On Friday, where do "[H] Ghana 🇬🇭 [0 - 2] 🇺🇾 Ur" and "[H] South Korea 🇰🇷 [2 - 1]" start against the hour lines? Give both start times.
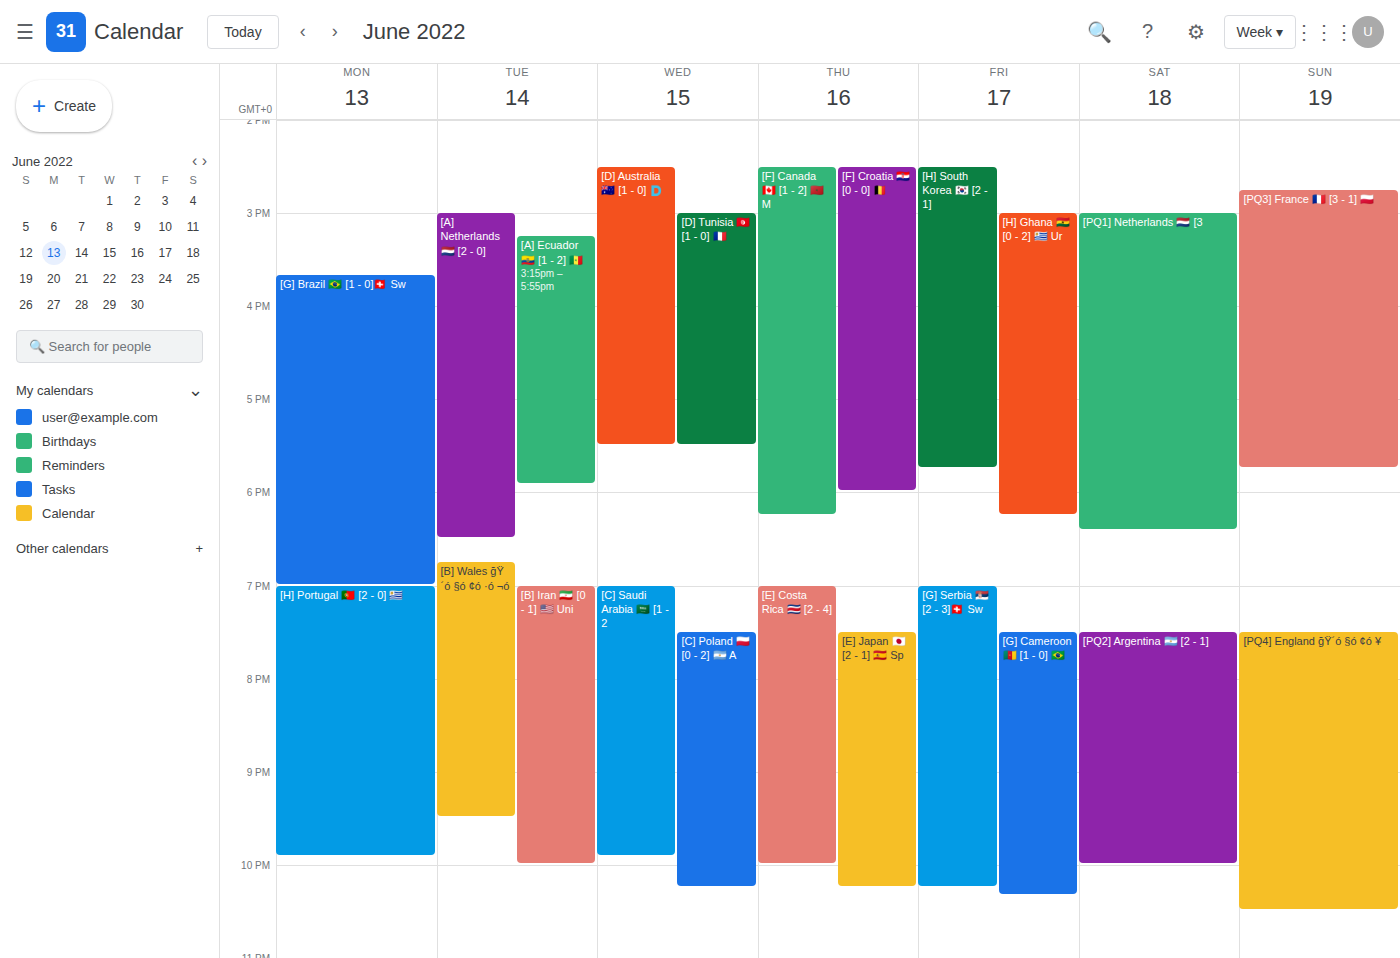
"[H] Ghana 🇬🇭 [0 - 2] 🇺🇾 Ur": 15:00, exactly on the 15:00 line. "[H] South Korea 🇰🇷 [2 - 1]": 14:30, halfway between the 14:00 and 15:00 lines.